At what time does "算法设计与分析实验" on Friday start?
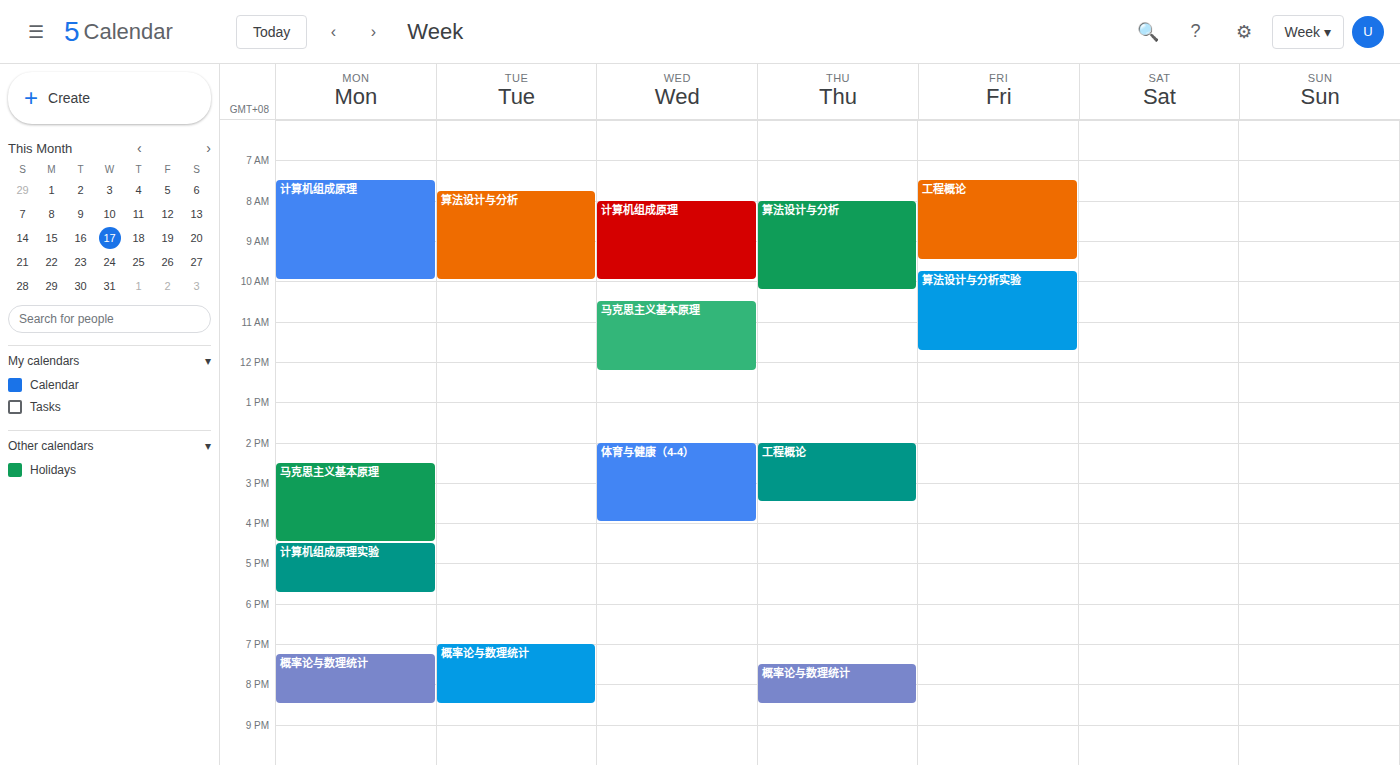
9:45 AM